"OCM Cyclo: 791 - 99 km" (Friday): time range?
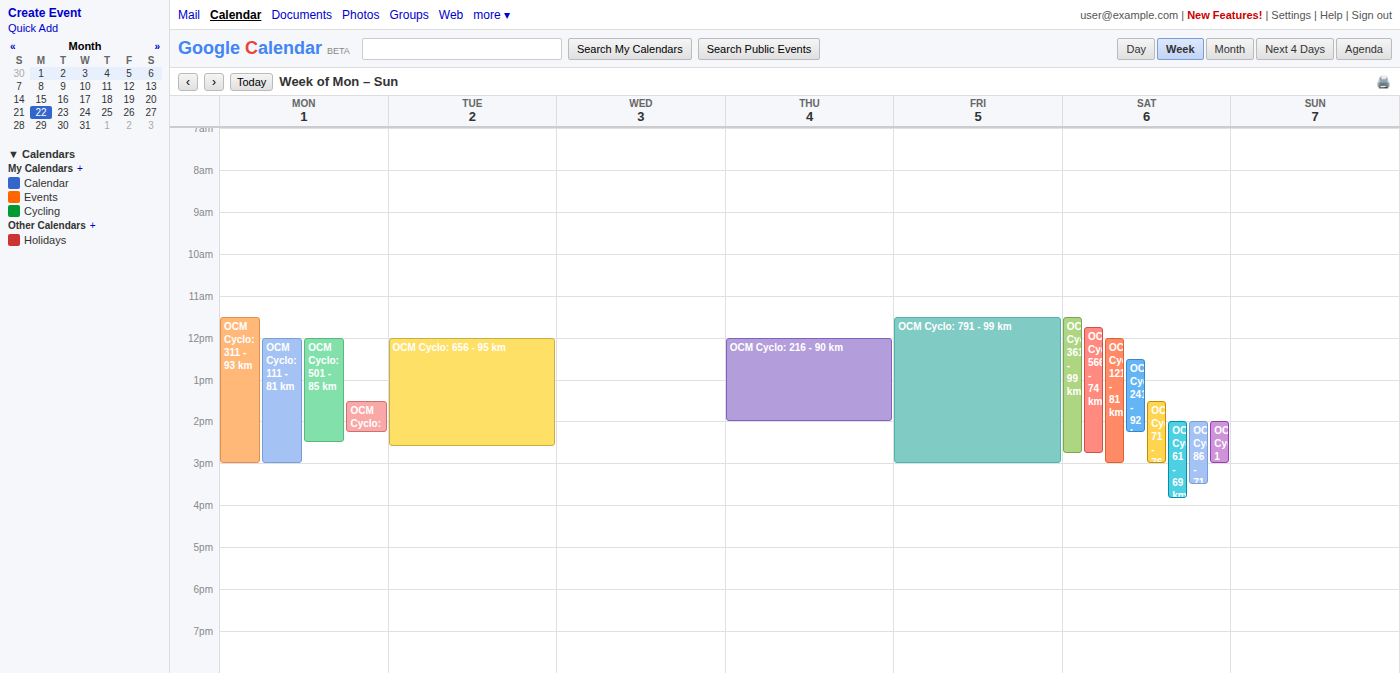
11:30 AM to 3:00 PM